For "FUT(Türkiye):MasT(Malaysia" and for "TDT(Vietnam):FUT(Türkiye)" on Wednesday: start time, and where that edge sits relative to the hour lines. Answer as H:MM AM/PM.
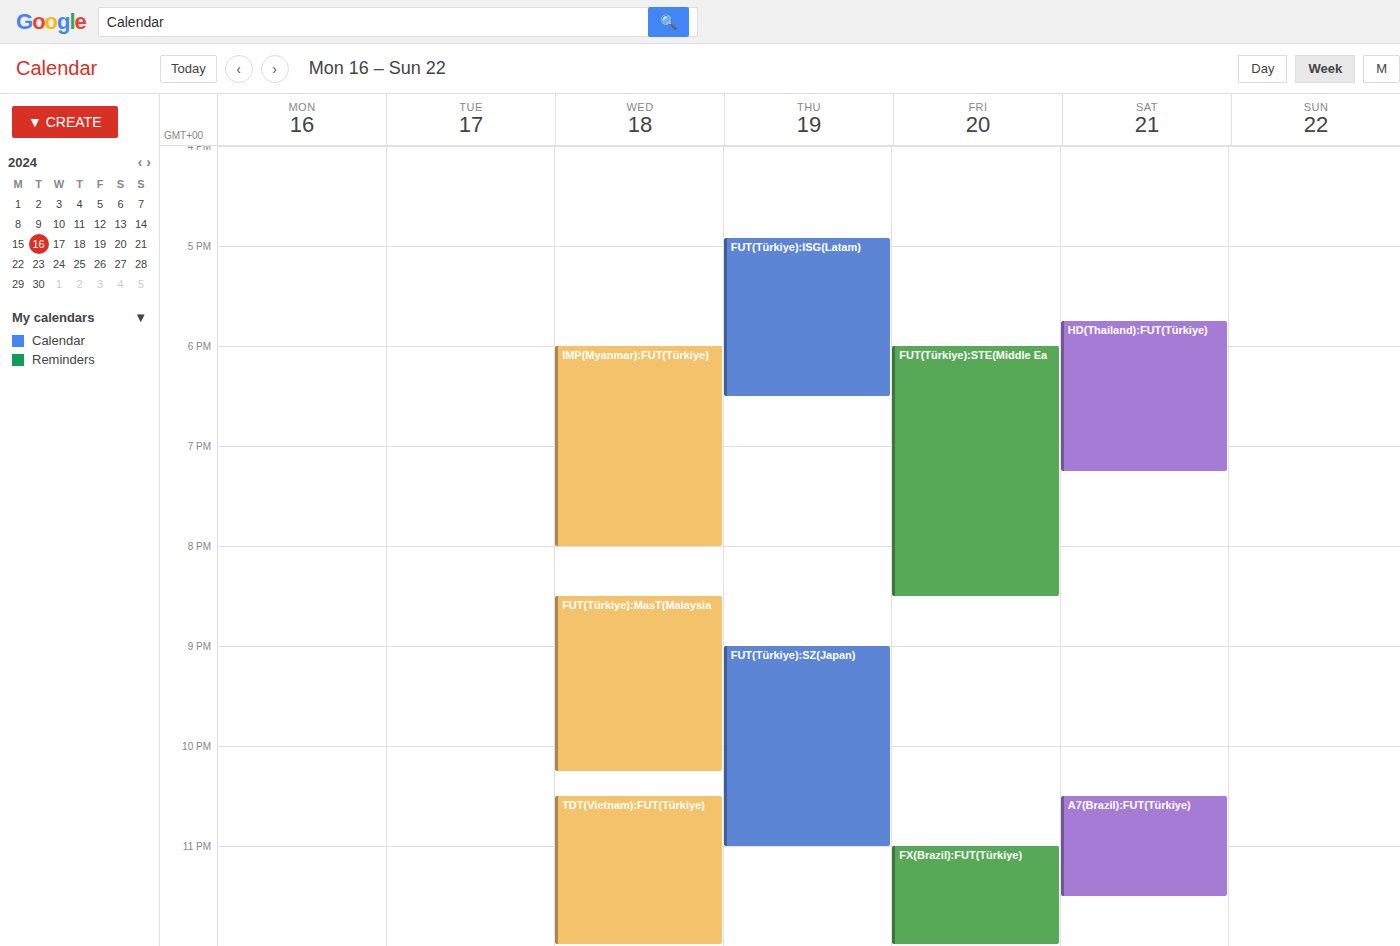
"FUT(Türkiye):MasT(Malaysia": 8:30 PM, halfway between the 8 PM and 9 PM lines. "TDT(Vietnam):FUT(Türkiye)": 10:30 PM, halfway between the 10 PM and 11 PM lines.